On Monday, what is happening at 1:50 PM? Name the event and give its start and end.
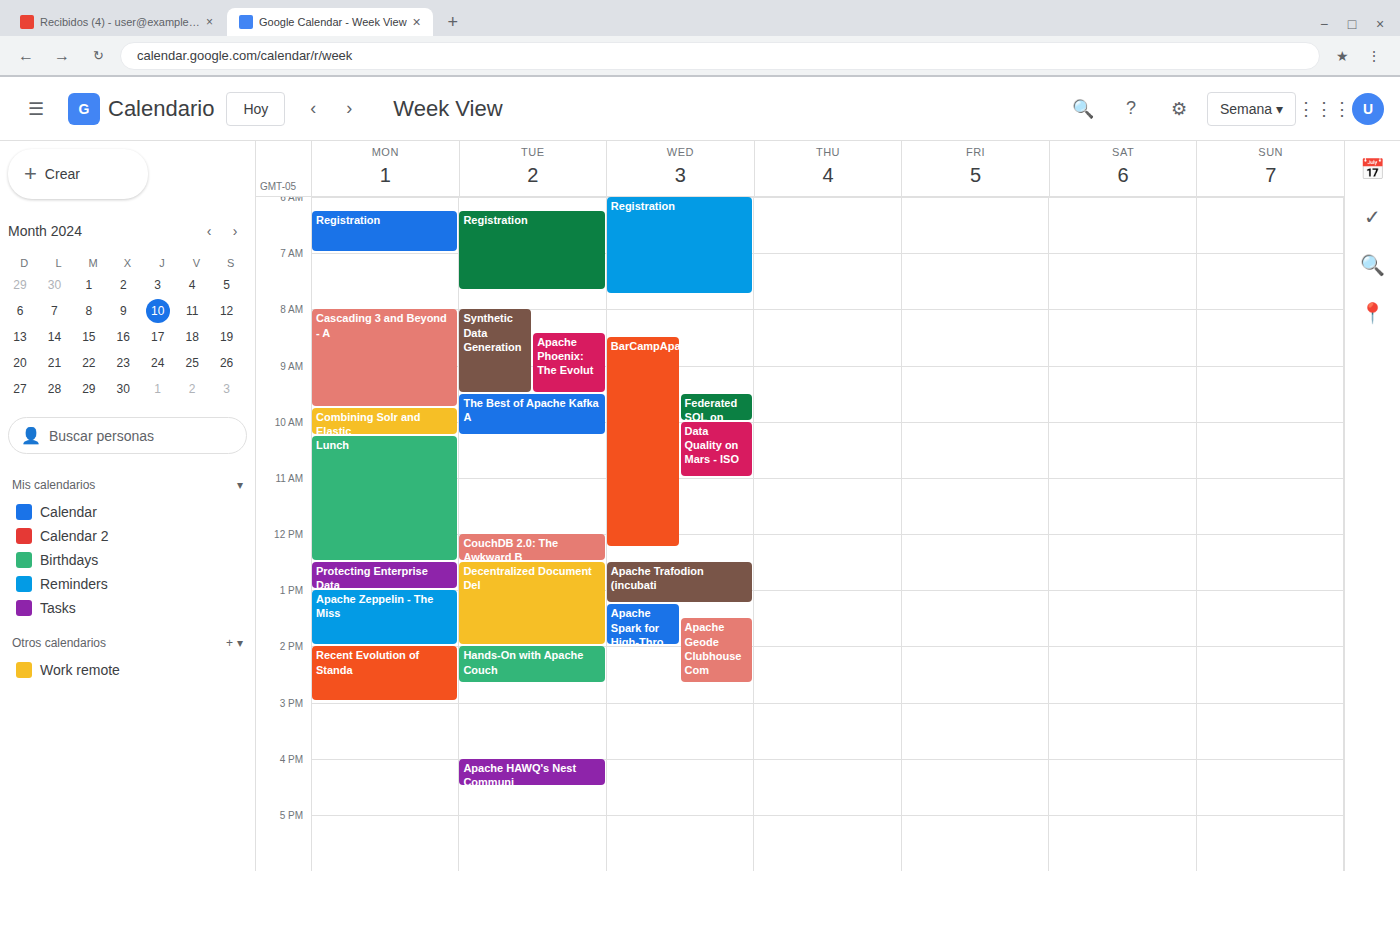
"Apache Zeppelin - The Miss", 1:00 PM to 2:00 PM